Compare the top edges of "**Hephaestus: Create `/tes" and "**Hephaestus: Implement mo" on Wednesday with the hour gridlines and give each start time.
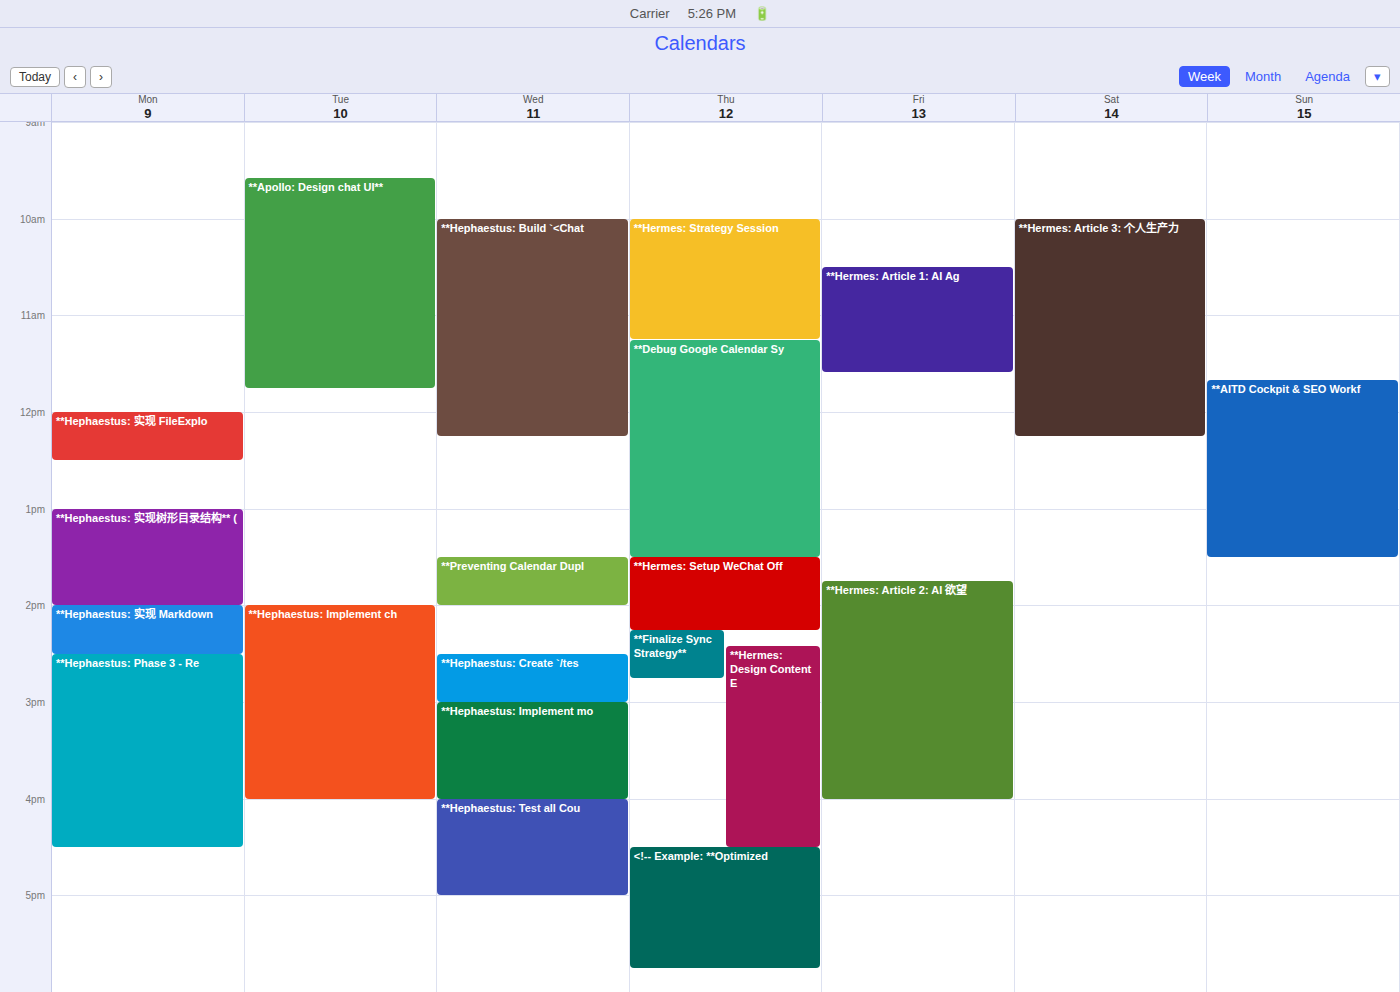
"**Hephaestus: Create `/tes": 2:30 PM, halfway between the 2 PM and 3 PM lines. "**Hephaestus: Implement mo": 3:00 PM, exactly on the 3 PM line.